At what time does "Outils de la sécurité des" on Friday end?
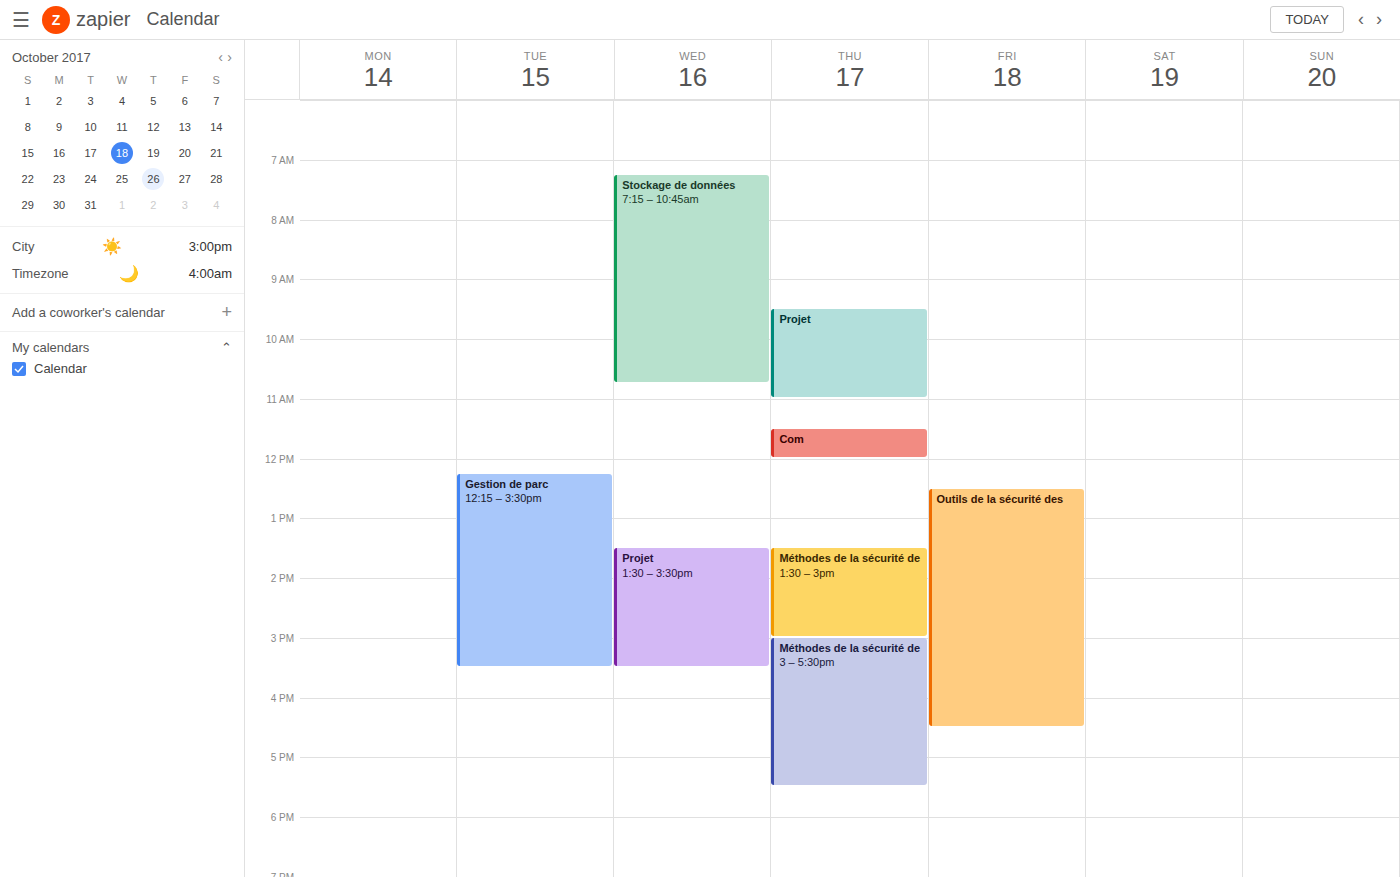
16:30